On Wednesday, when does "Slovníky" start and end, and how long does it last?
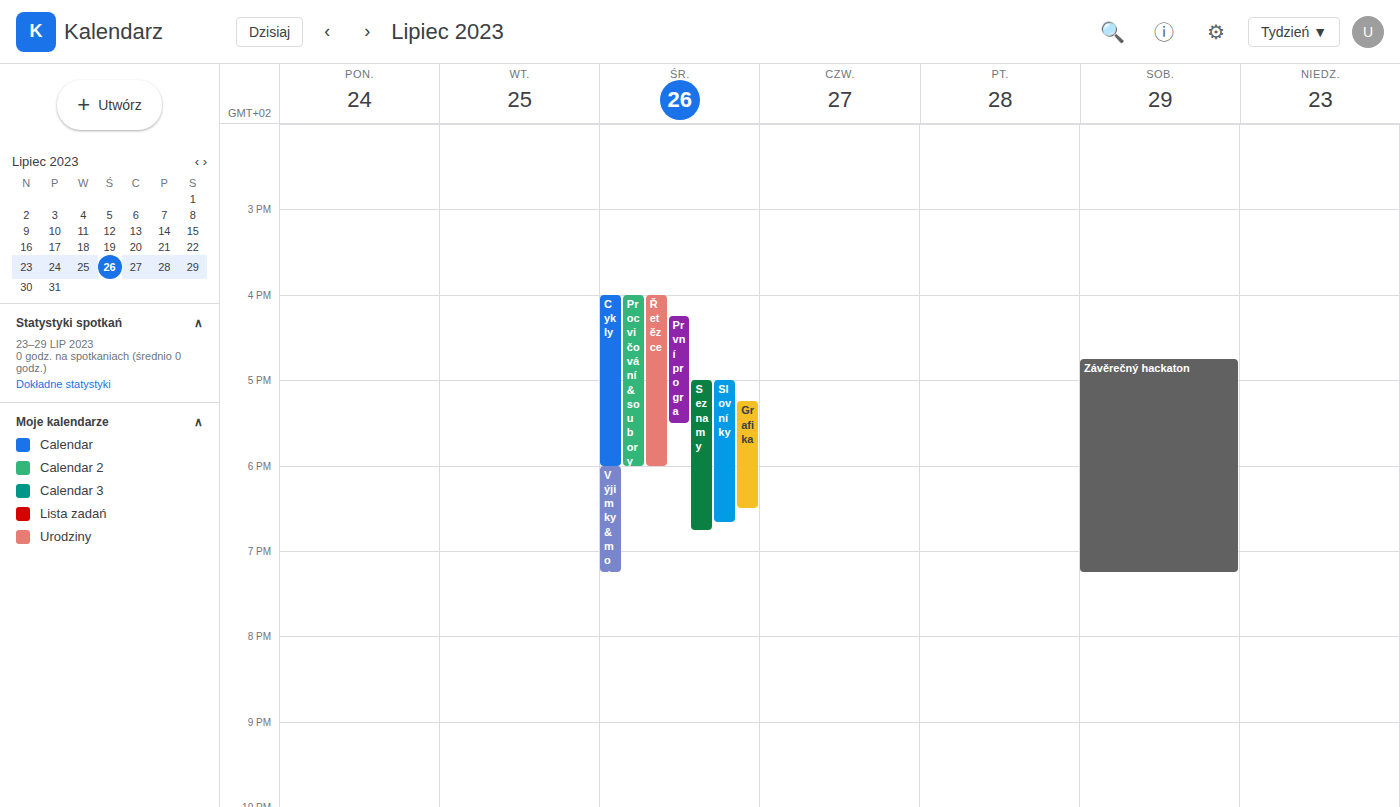
5:00 PM to 6:40 PM, 1 hour 40 minutes